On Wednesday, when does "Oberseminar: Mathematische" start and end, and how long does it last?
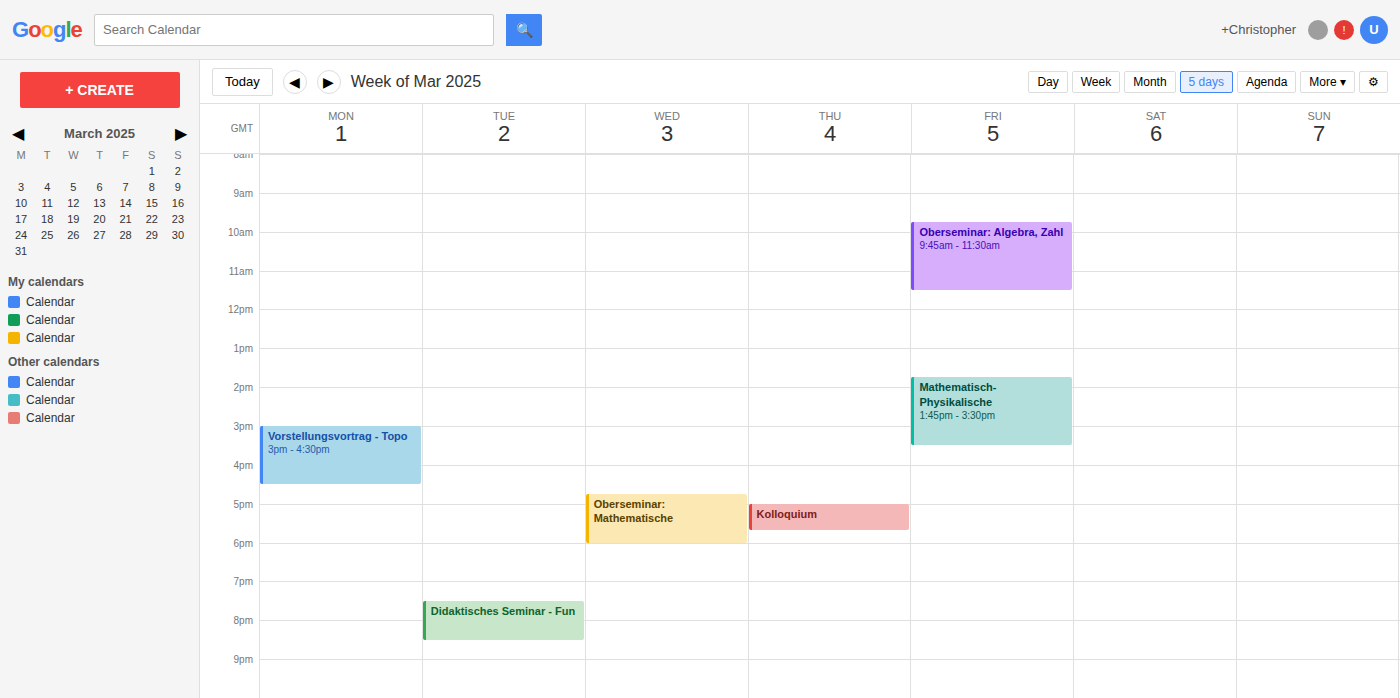
4:45 PM to 6:00 PM, 1 hour 15 minutes